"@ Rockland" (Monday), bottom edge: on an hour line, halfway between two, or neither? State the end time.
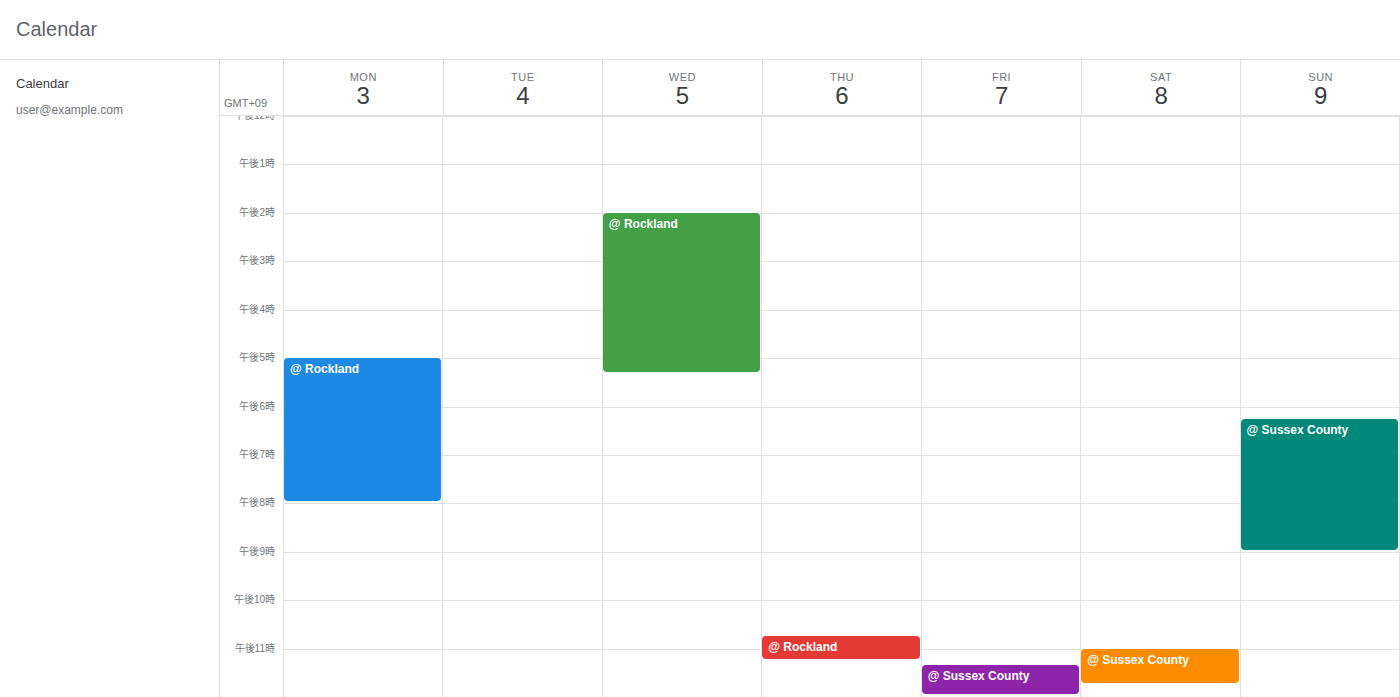
20:00 -- exactly on the 20:00 line.